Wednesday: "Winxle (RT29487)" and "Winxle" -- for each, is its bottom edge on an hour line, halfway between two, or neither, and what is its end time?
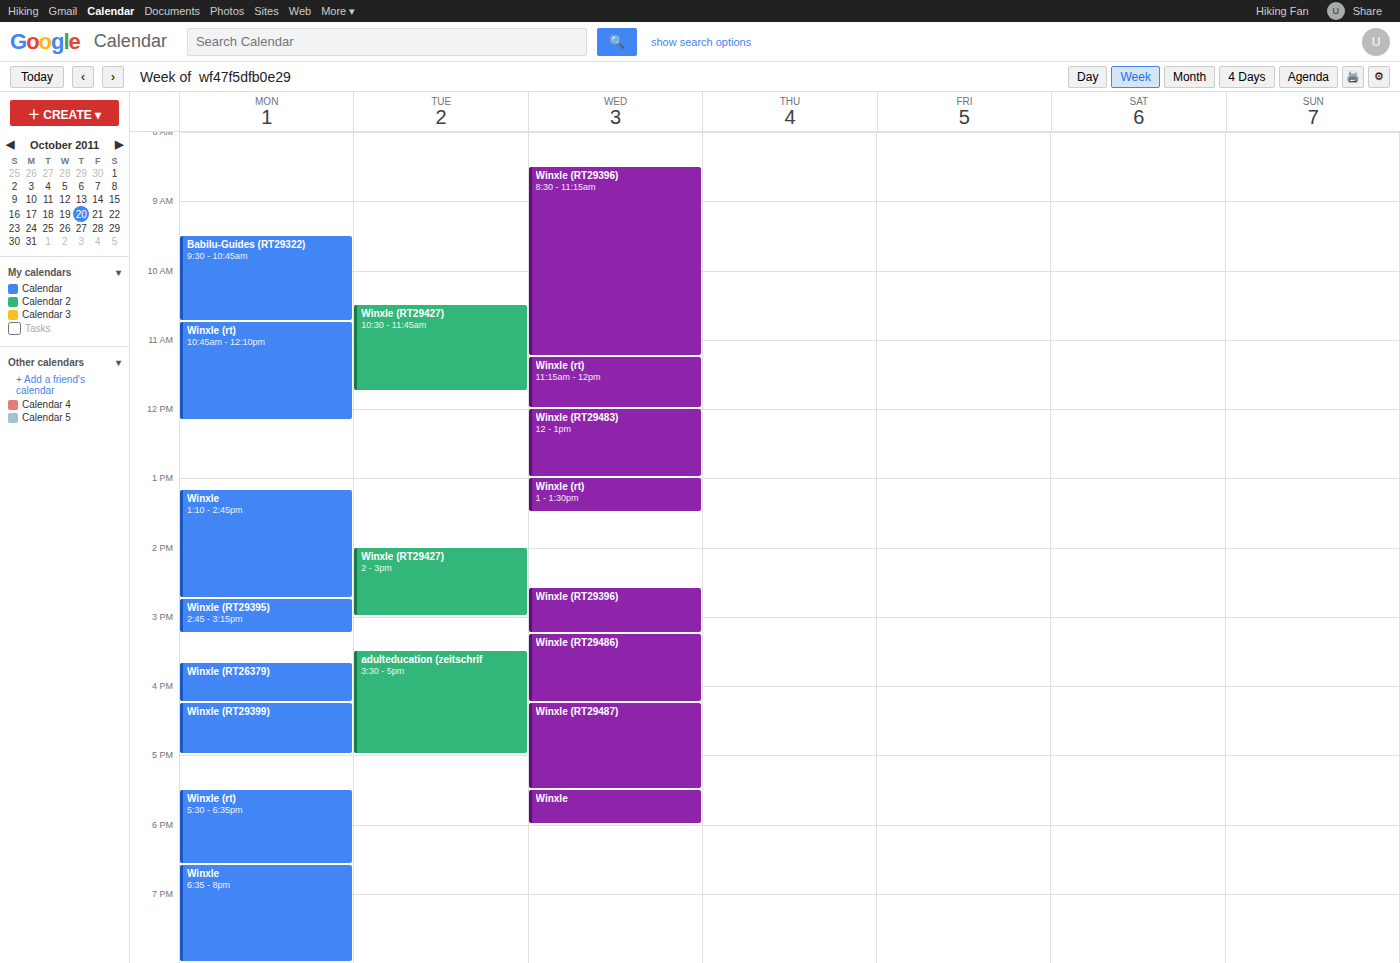
"Winxle (RT29487)": 5:30 PM, halfway between the 5 PM and 6 PM lines. "Winxle": 6:00 PM, exactly on the 6 PM line.